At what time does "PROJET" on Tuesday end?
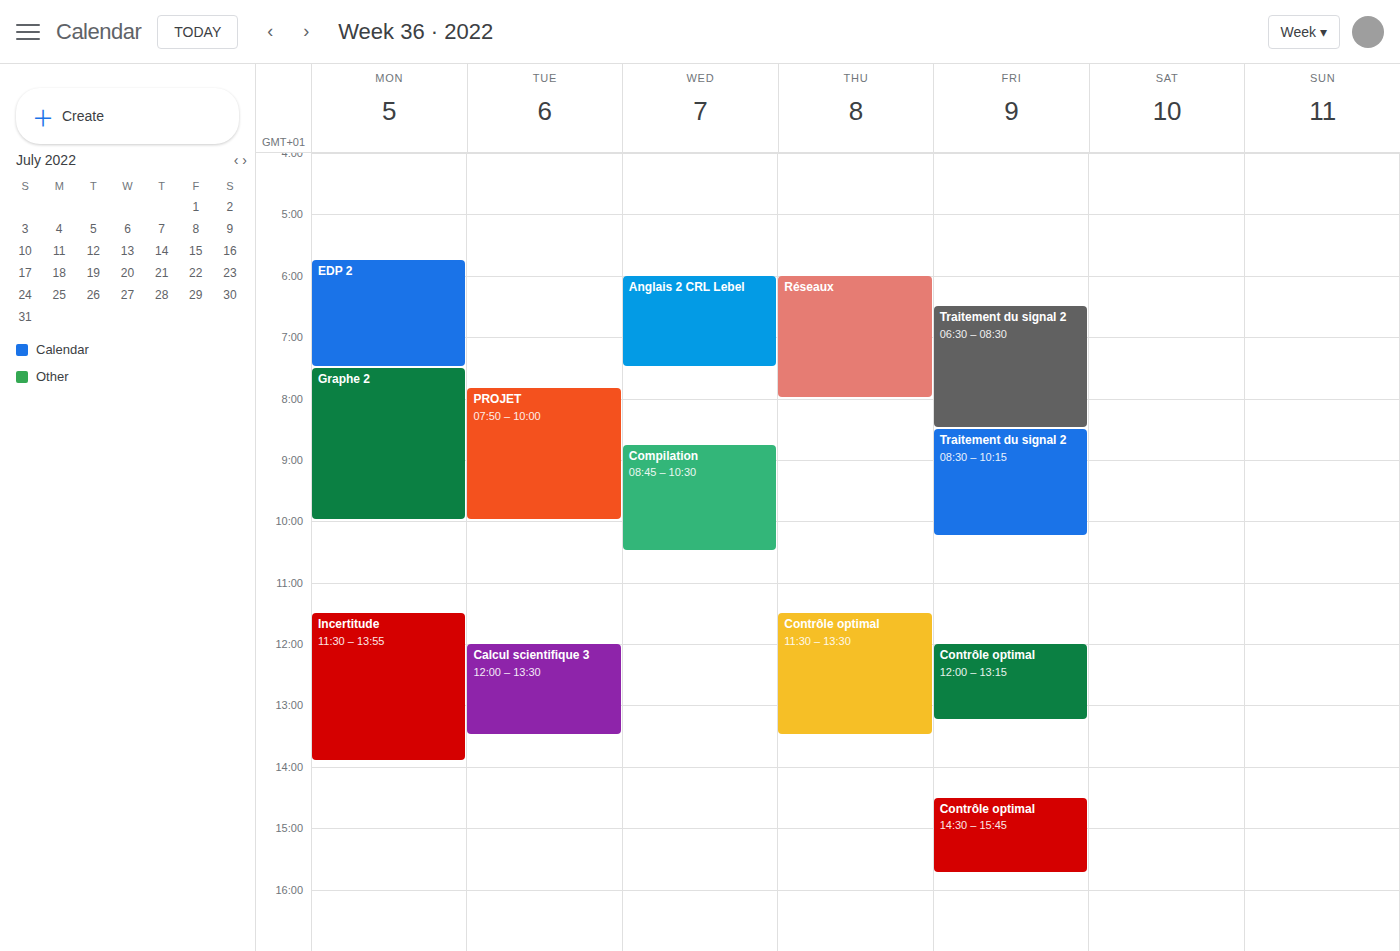
10:00 AM